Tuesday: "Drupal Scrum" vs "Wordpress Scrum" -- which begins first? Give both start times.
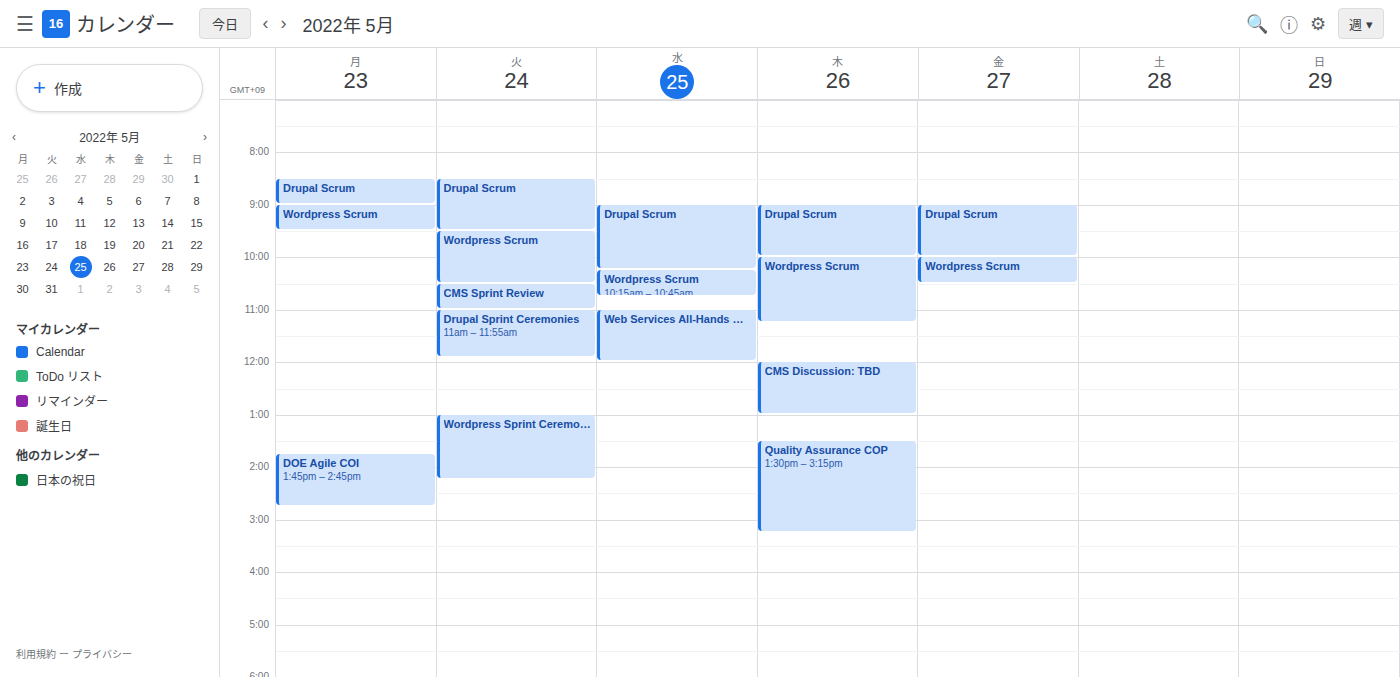
"Drupal Scrum" 08:30; "Wordpress Scrum" 09:30.